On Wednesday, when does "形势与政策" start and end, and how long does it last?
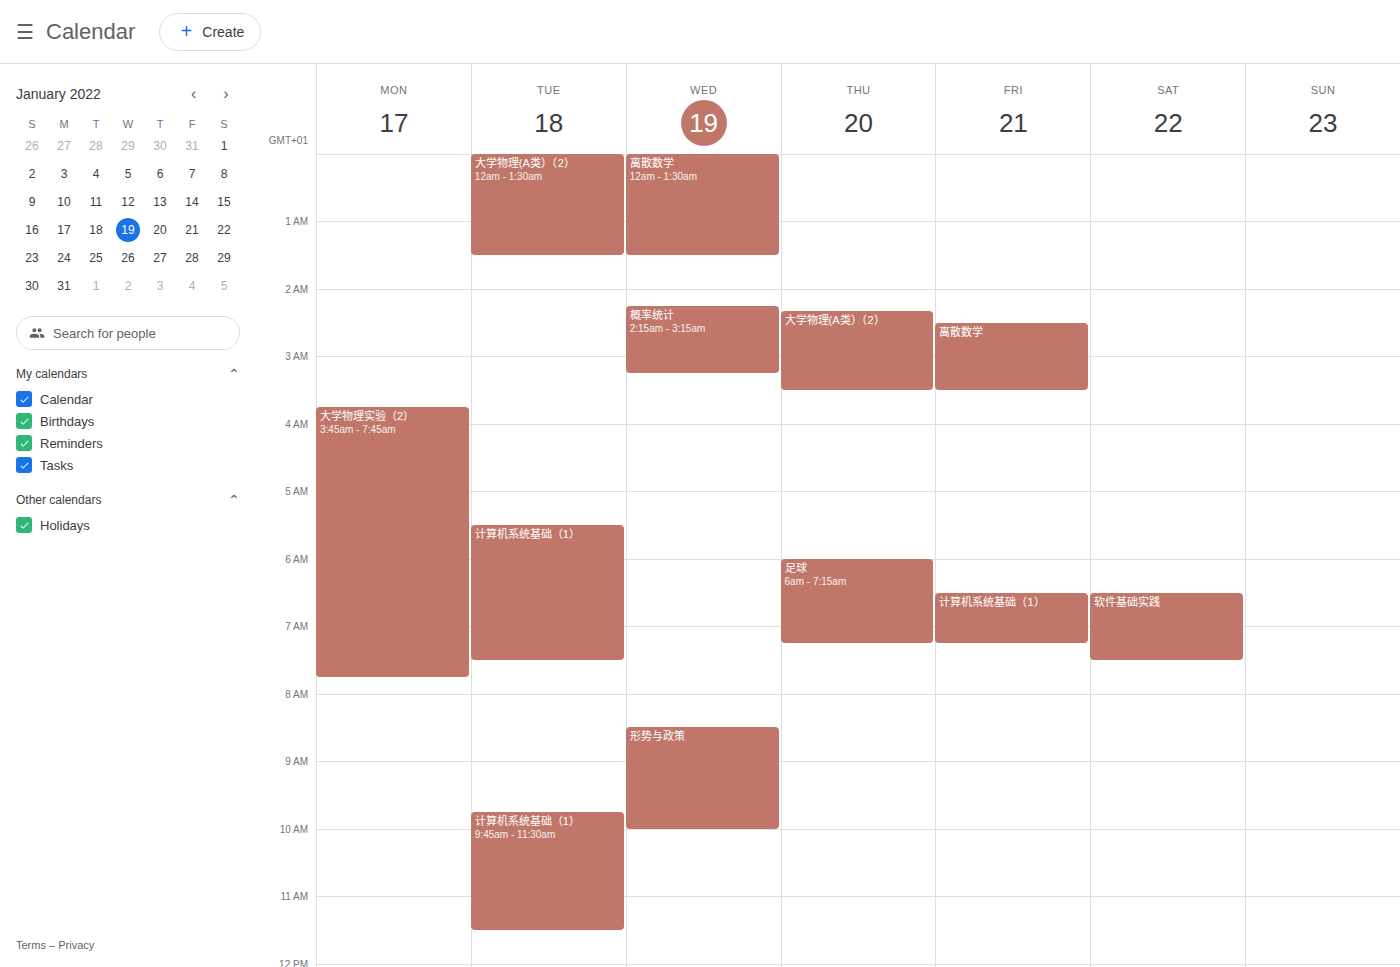
8:30 AM to 10:00 AM, 1 hour 30 minutes